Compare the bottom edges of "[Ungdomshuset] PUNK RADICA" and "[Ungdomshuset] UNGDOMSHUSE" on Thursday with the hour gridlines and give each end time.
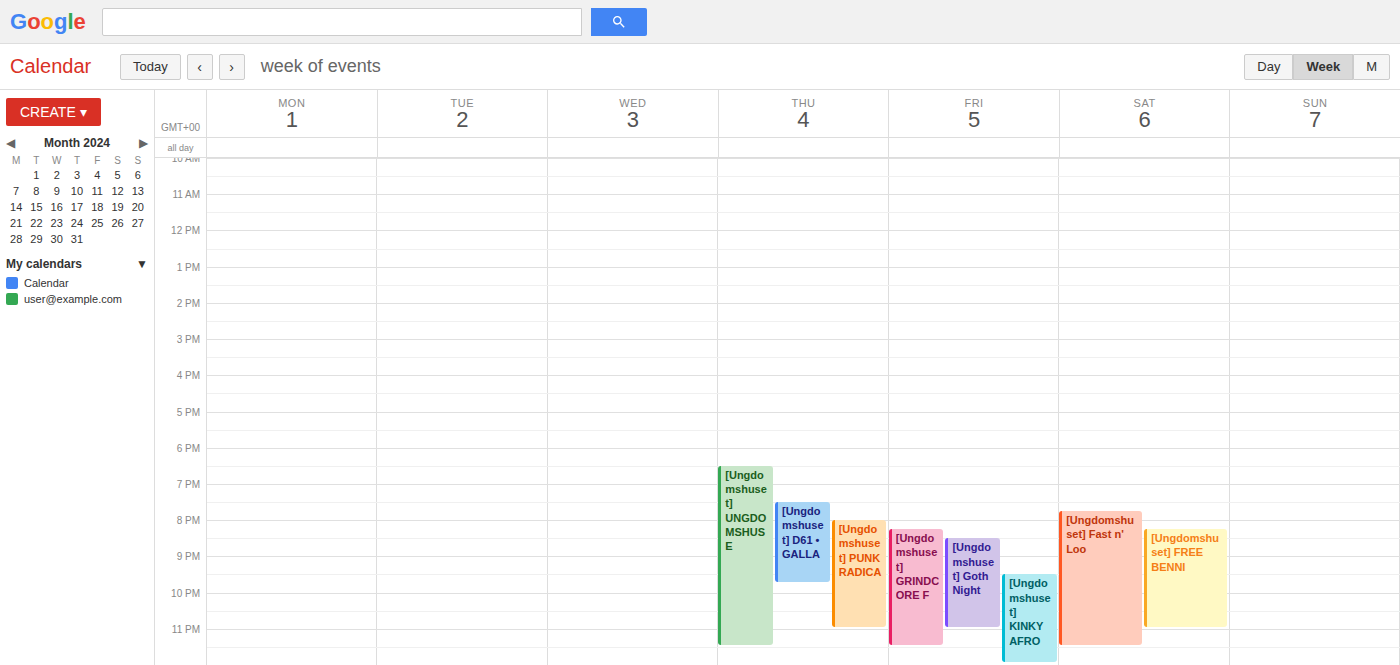
"[Ungdomshuset] PUNK RADICA": 11:00 PM, exactly on the 11 PM line. "[Ungdomshuset] UNGDOMSHUSE": 11:30 PM, halfway between the 11 PM and 12 AM lines.